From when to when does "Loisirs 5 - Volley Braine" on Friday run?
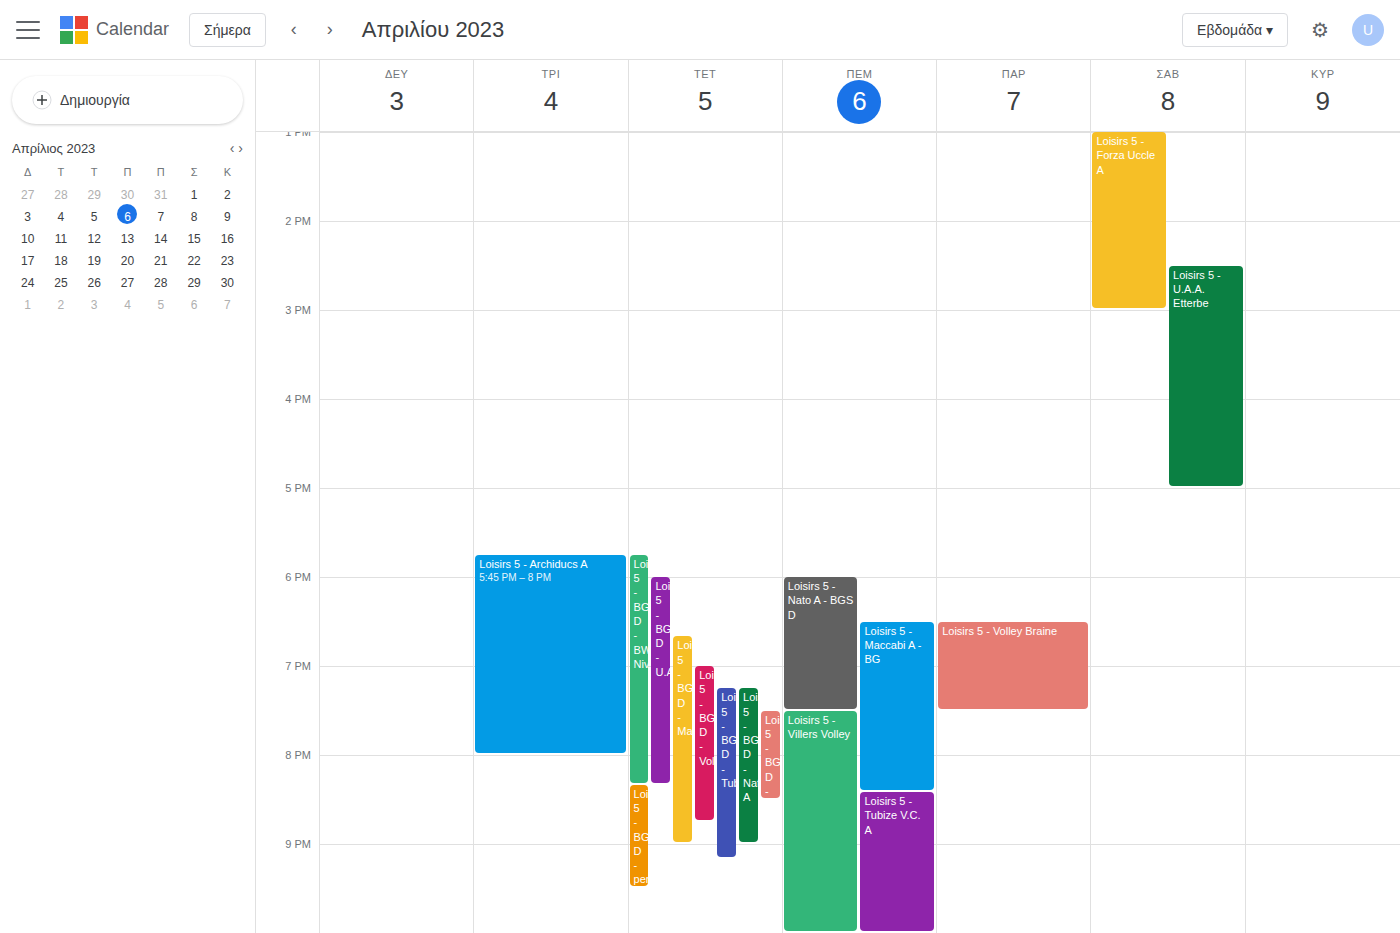
6:30 PM to 7:30 PM